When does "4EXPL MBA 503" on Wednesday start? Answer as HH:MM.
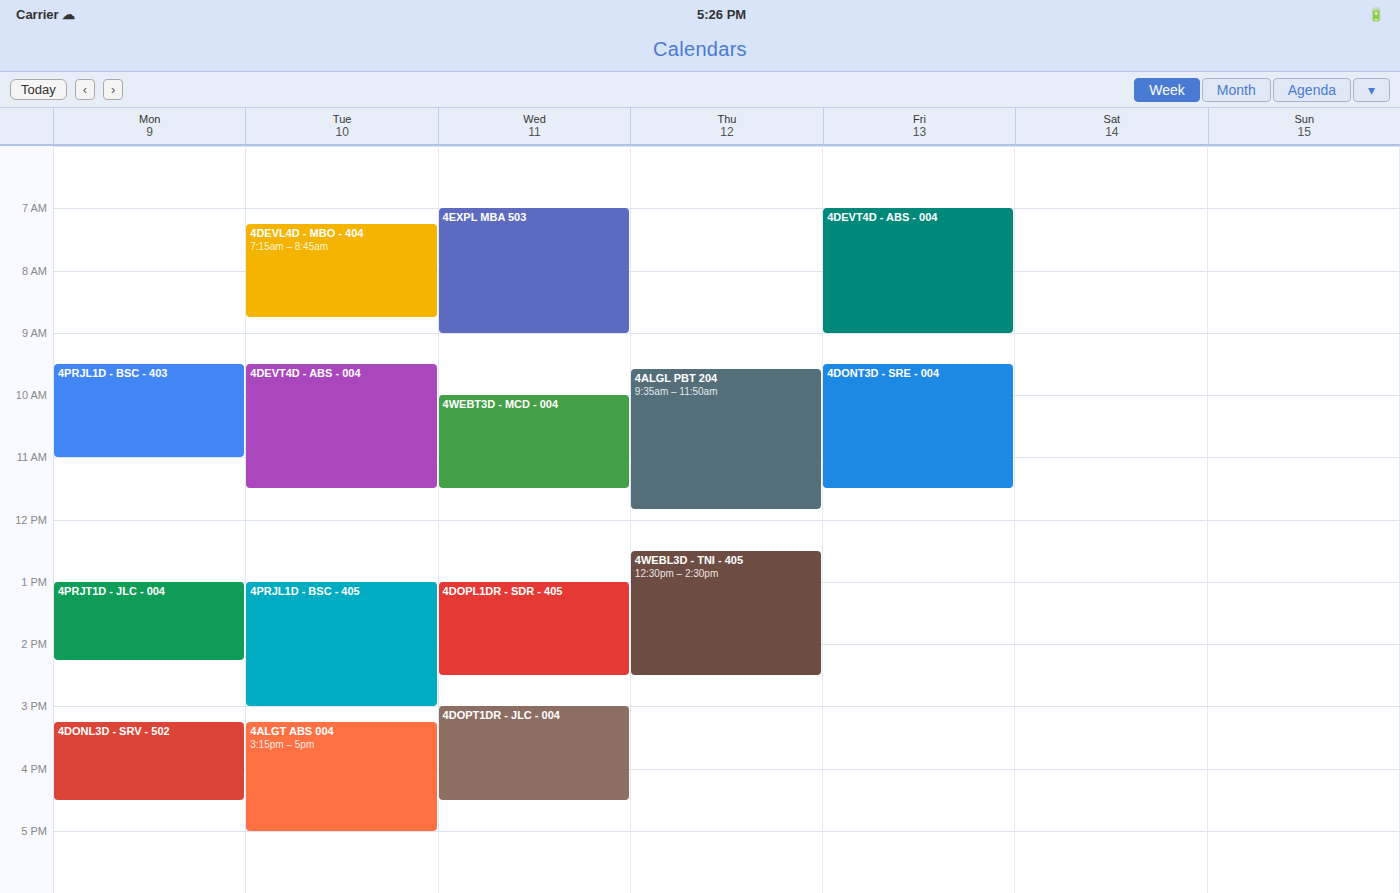
07:00